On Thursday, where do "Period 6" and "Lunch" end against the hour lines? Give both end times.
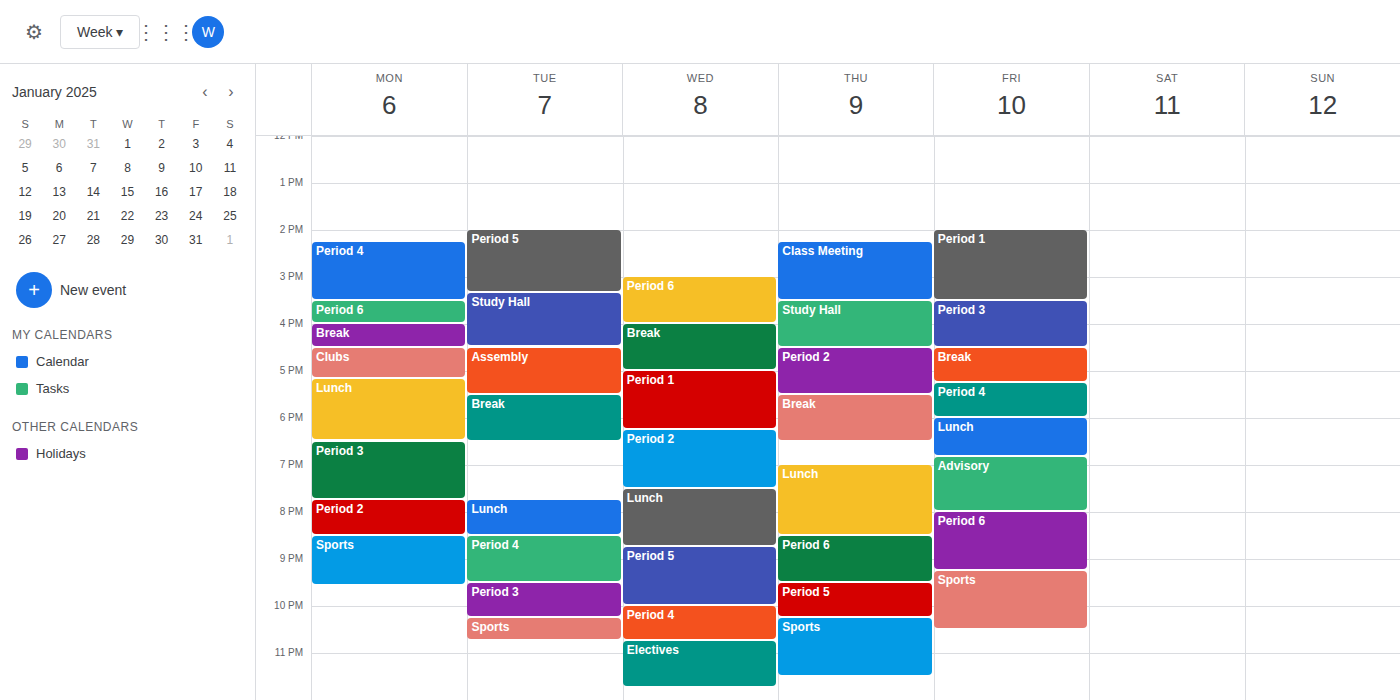
"Period 6": 9:30 PM, halfway between the 9 PM and 10 PM lines. "Lunch": 8:30 PM, halfway between the 8 PM and 9 PM lines.